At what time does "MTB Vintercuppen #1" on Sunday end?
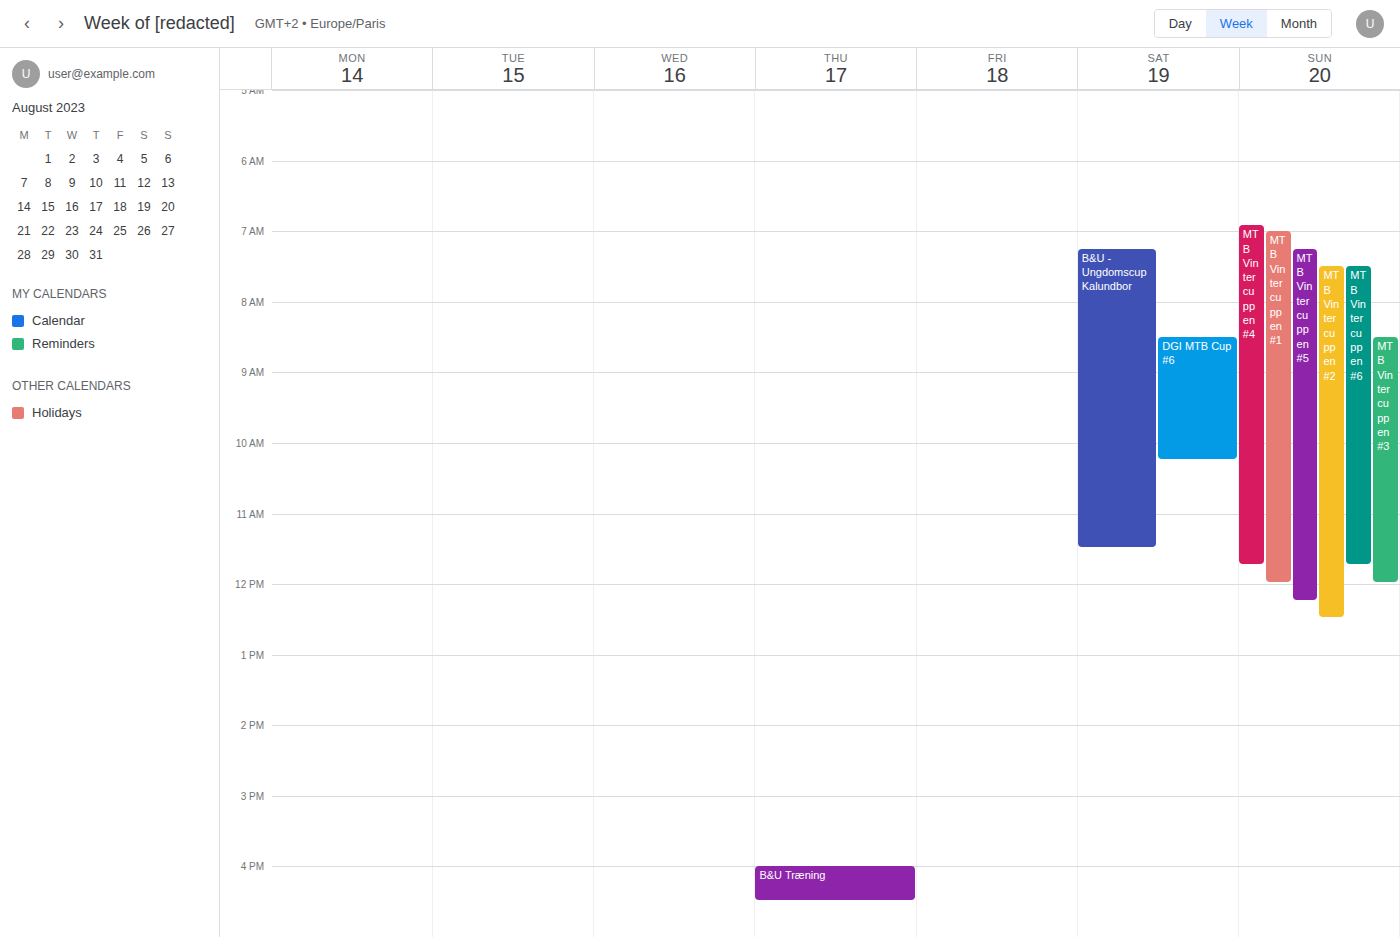
12:00 PM